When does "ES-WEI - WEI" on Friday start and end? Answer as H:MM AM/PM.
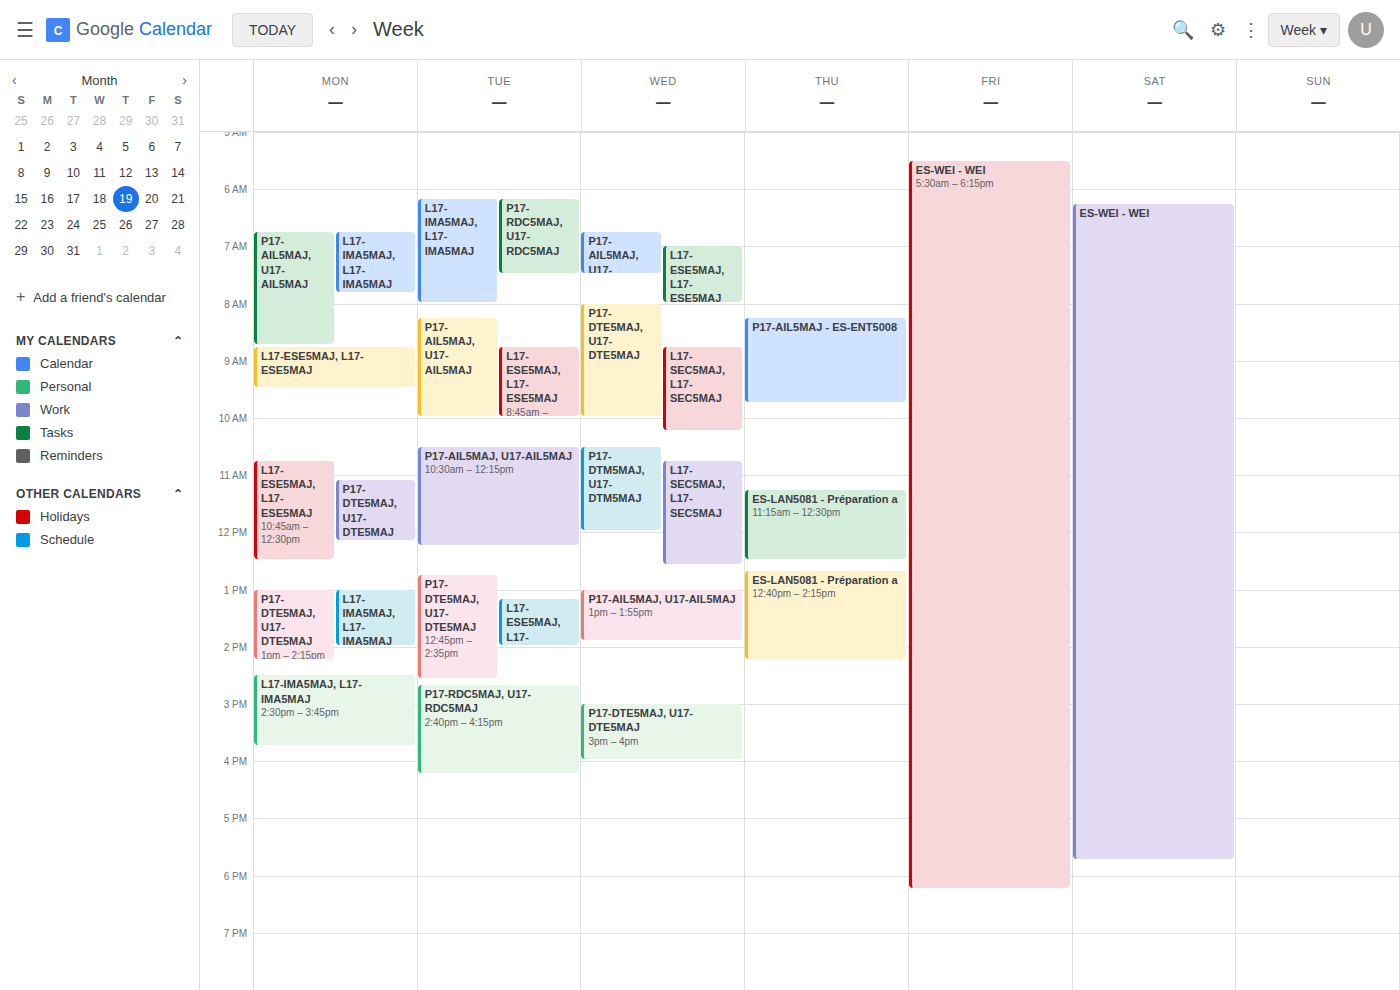
5:30 AM to 6:15 PM